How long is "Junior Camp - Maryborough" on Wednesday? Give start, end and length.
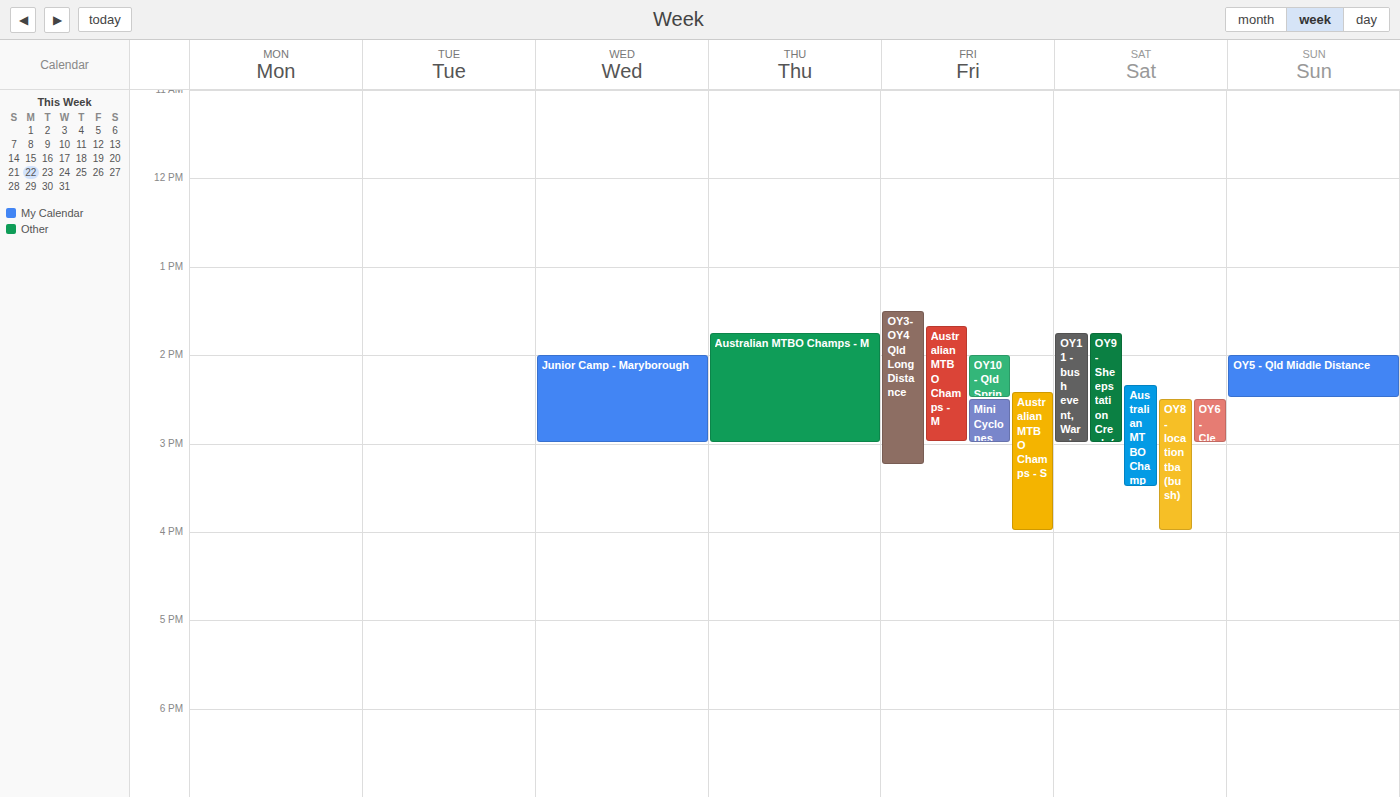
2:00 PM to 3:00 PM, 1 hour